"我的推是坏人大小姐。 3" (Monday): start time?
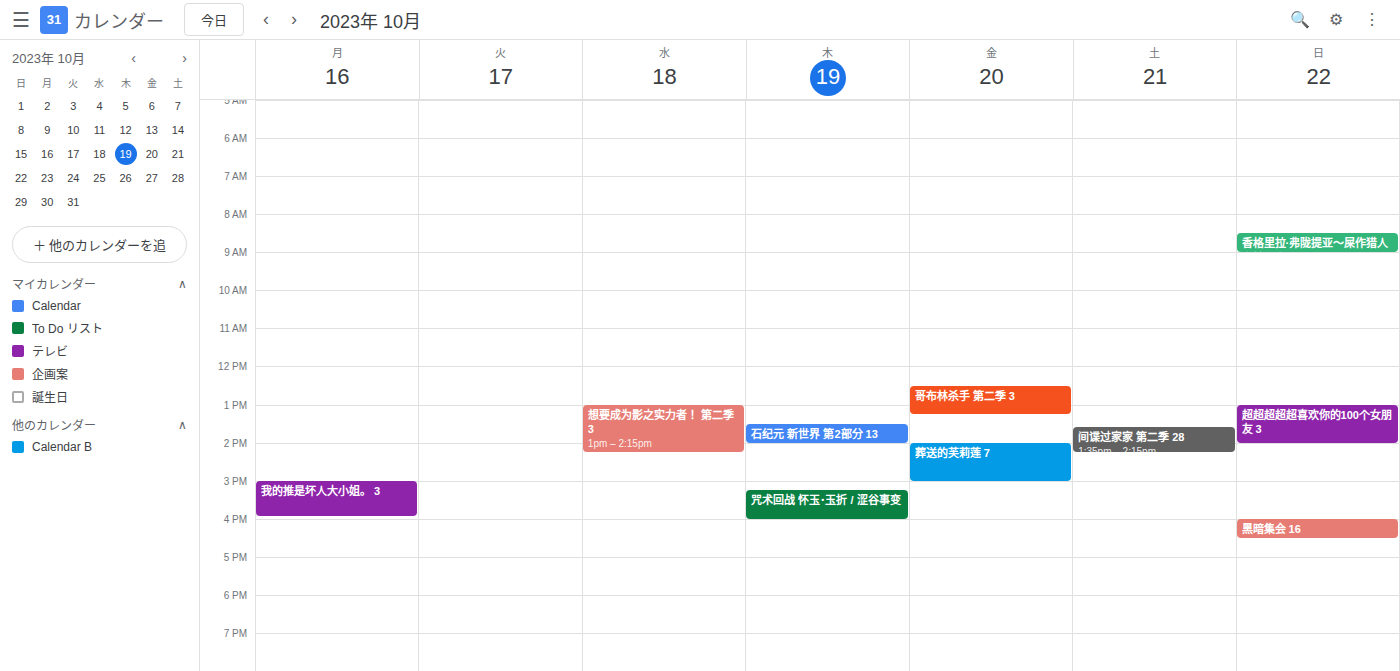
3:00 PM